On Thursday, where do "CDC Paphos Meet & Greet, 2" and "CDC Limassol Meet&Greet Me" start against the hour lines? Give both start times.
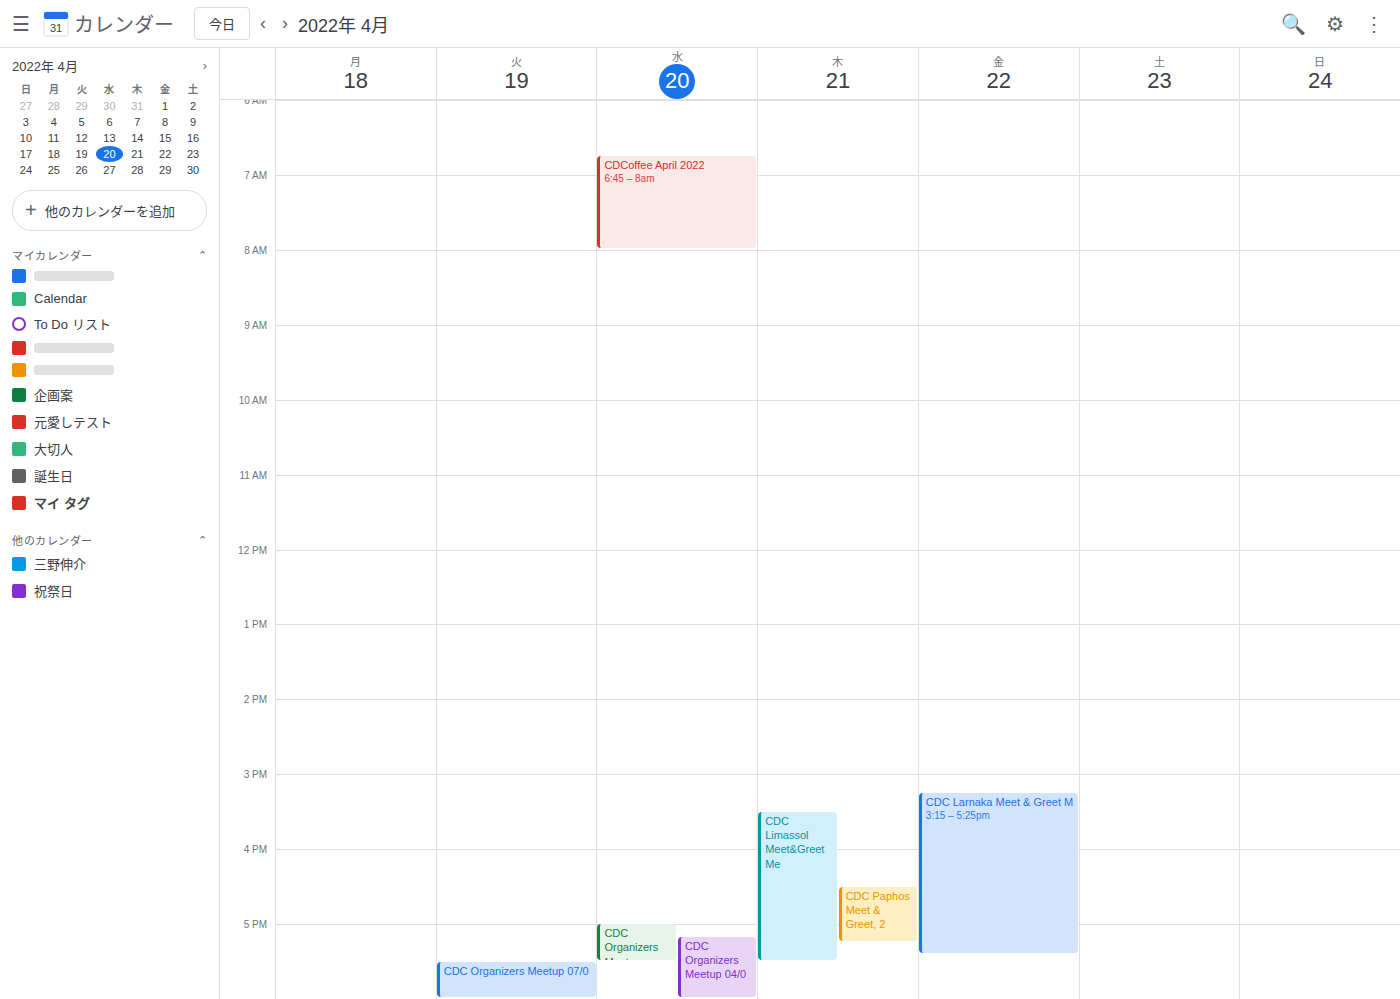
"CDC Paphos Meet & Greet, 2": 4:30 PM, halfway between the 4 PM and 5 PM lines. "CDC Limassol Meet&Greet Me": 3:30 PM, halfway between the 3 PM and 4 PM lines.